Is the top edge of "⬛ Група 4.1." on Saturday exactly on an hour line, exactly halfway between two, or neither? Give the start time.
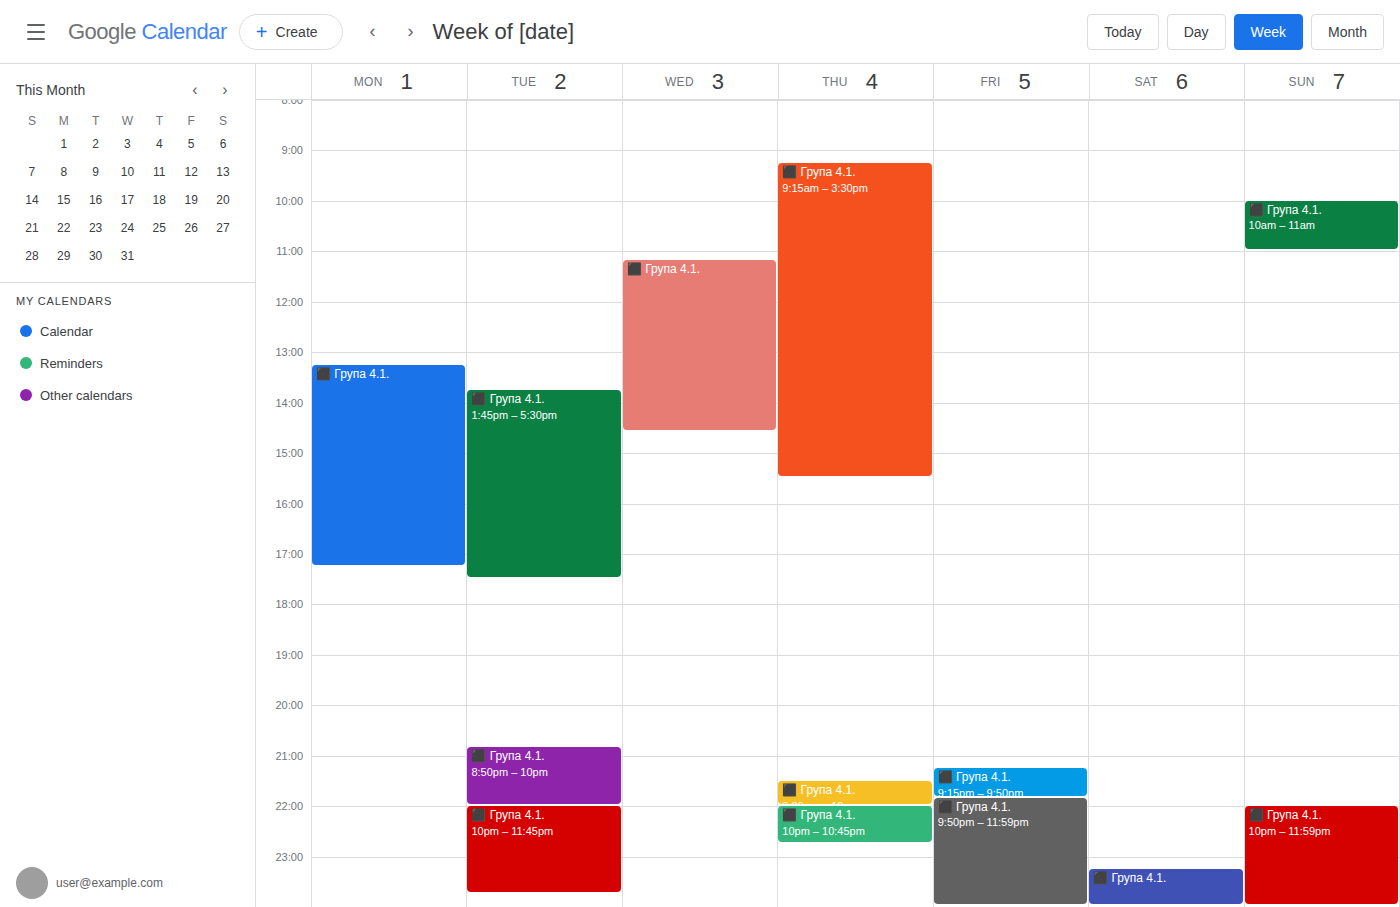
11:15 PM -- neither: a quarter of the way from the 11 PM line to the 12 AM line.